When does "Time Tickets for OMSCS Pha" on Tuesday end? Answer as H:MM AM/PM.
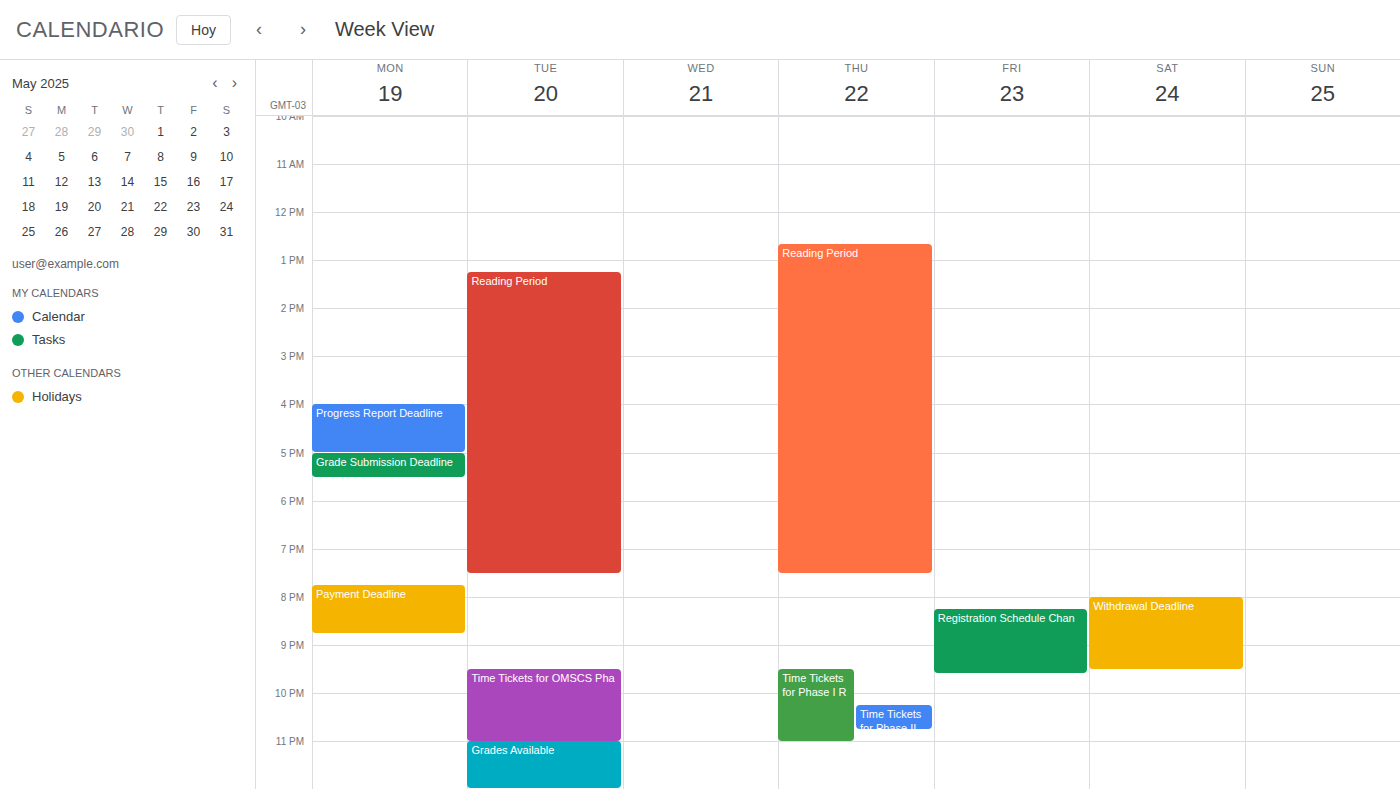
11:00 PM